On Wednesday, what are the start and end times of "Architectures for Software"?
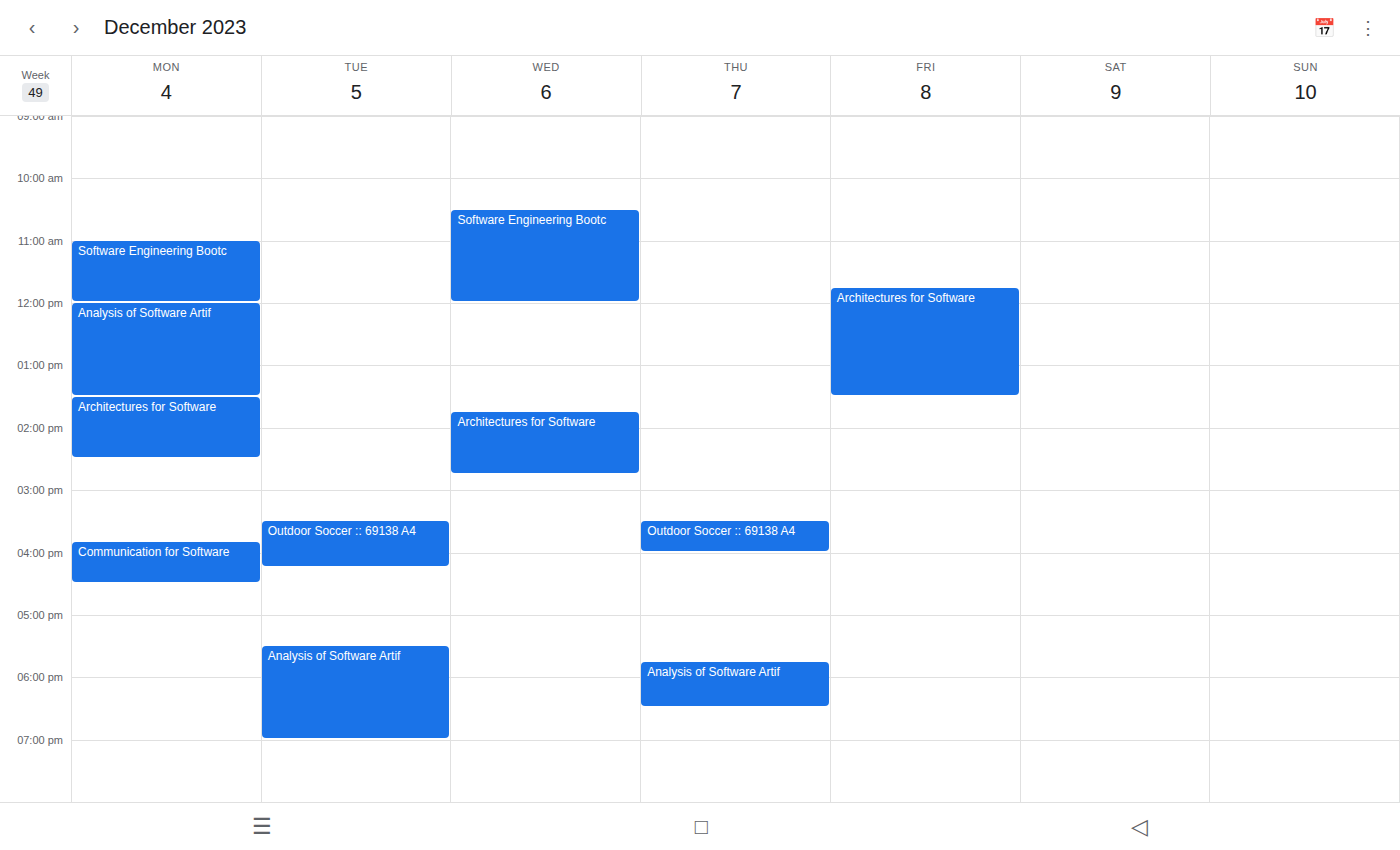
1:45 PM to 2:45 PM